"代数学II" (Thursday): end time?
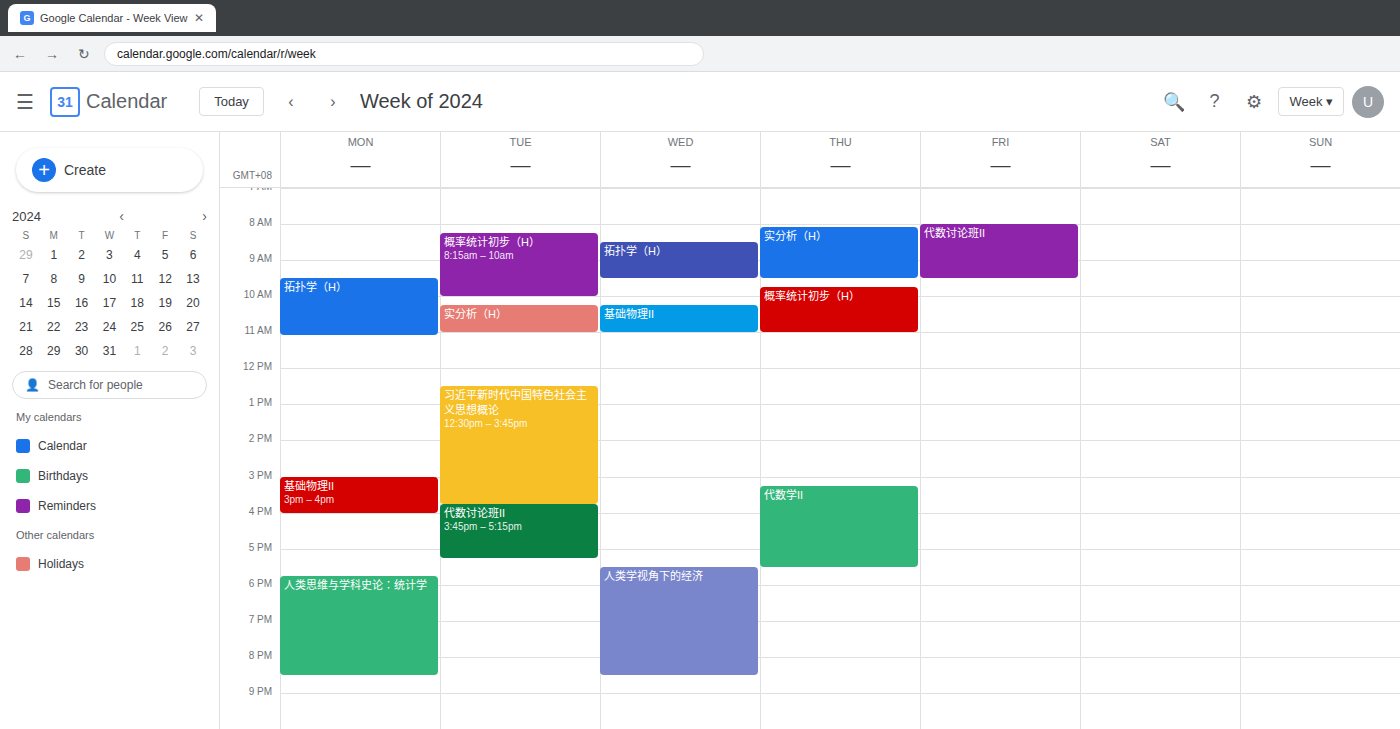
5:30 PM